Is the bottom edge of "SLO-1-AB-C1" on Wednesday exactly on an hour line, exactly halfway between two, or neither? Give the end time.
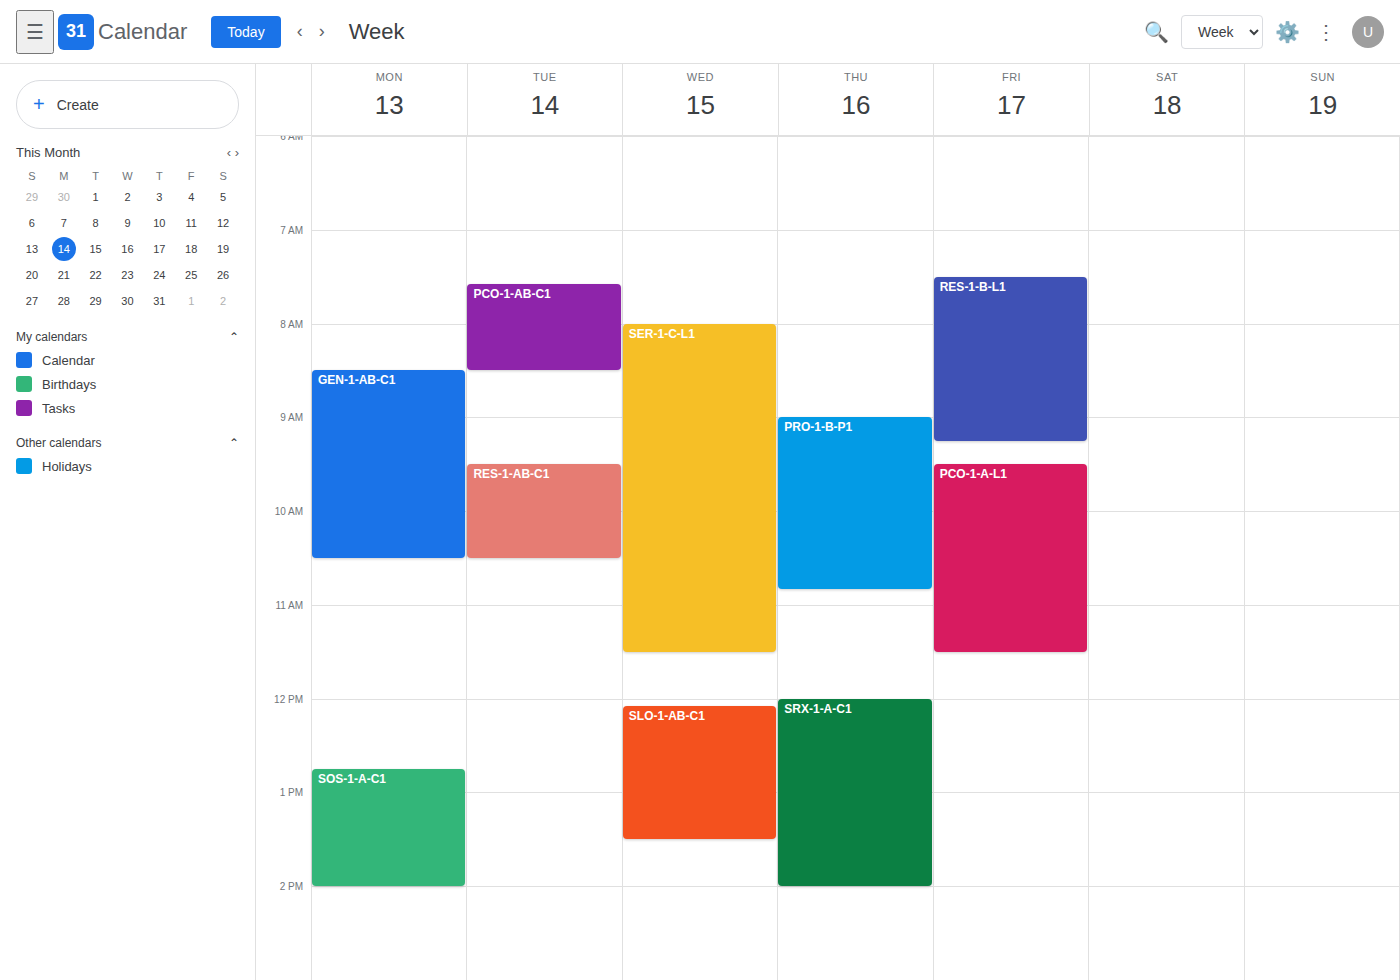
1:30 PM -- halfway between the 1 PM and 2 PM lines.